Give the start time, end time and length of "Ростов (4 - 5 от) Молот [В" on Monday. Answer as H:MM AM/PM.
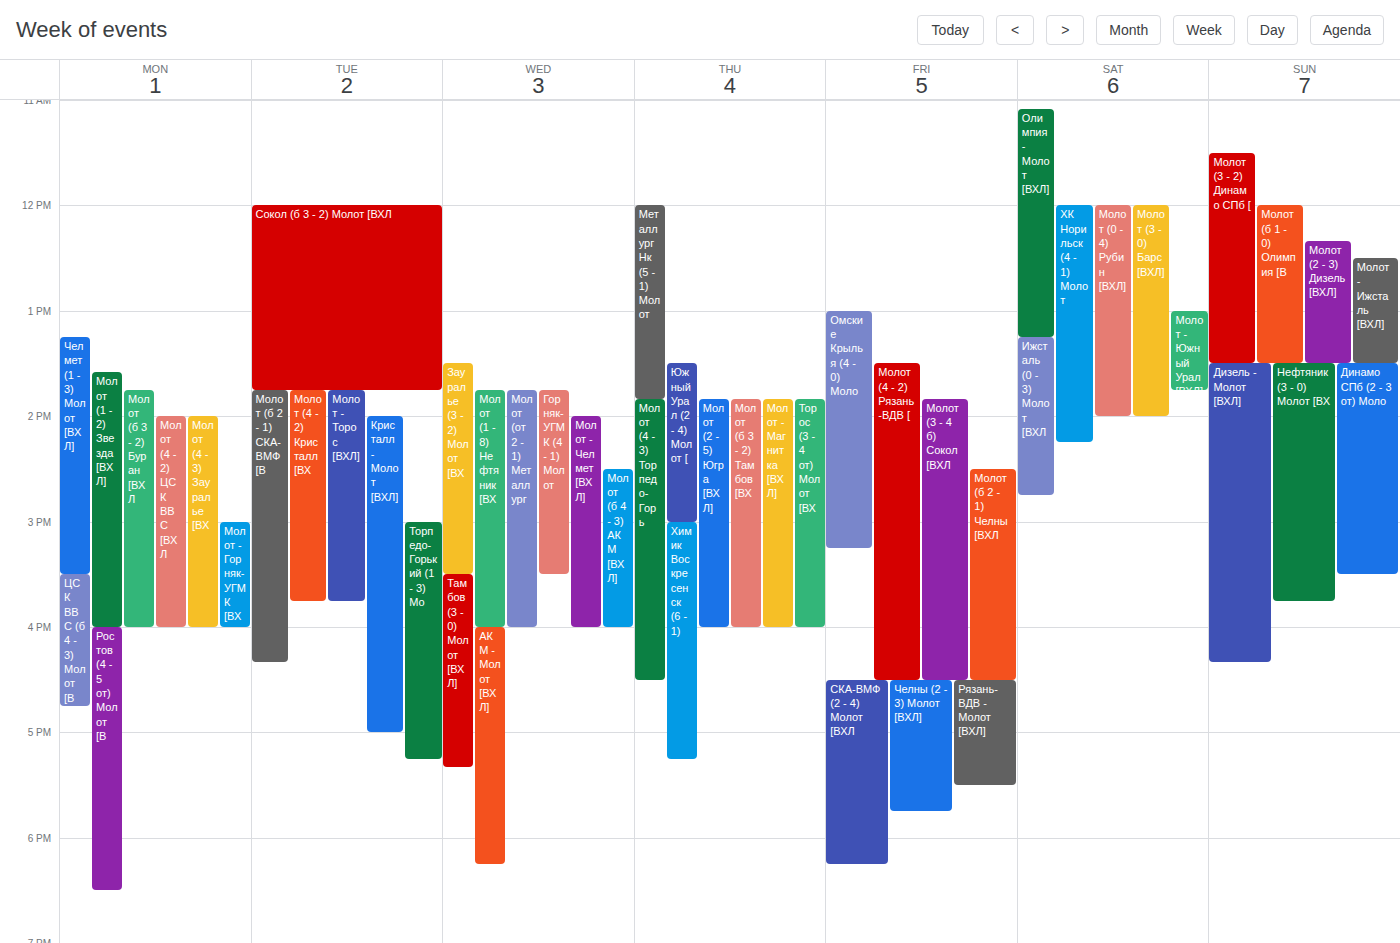
4:00 PM to 6:30 PM, 2 hours 30 minutes